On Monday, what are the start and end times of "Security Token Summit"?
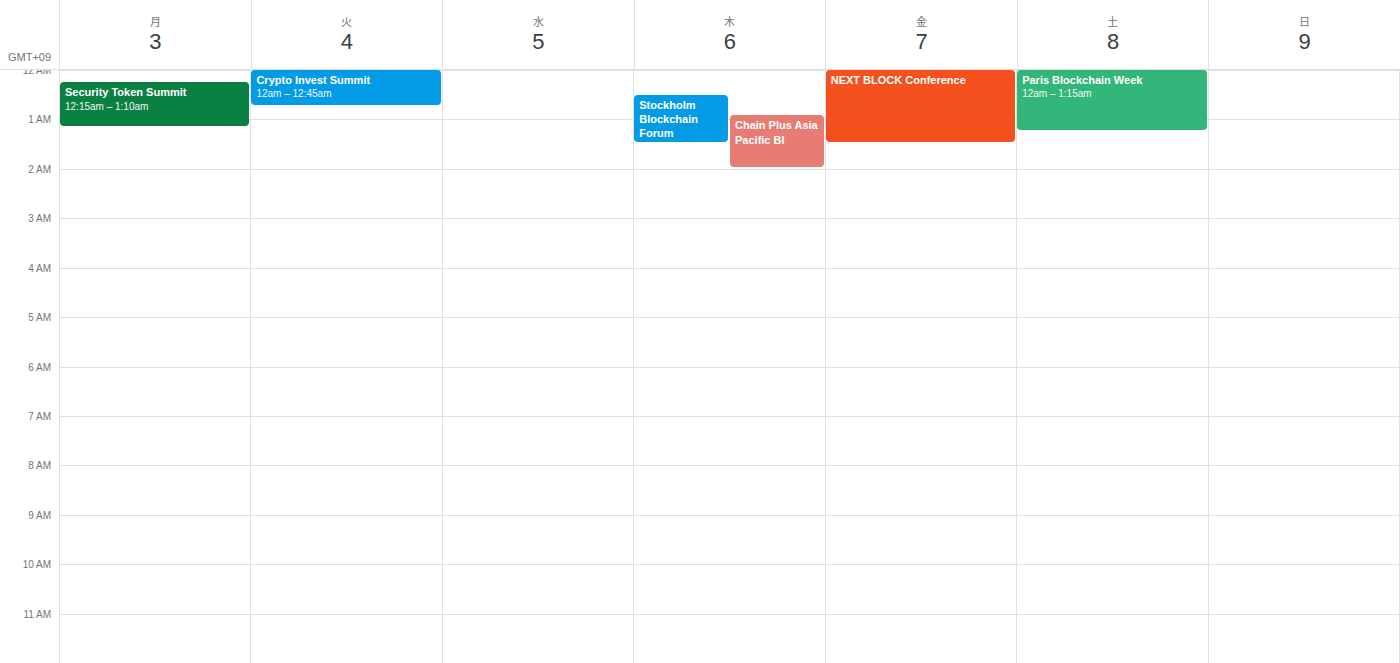
12:15 AM to 1:10 AM